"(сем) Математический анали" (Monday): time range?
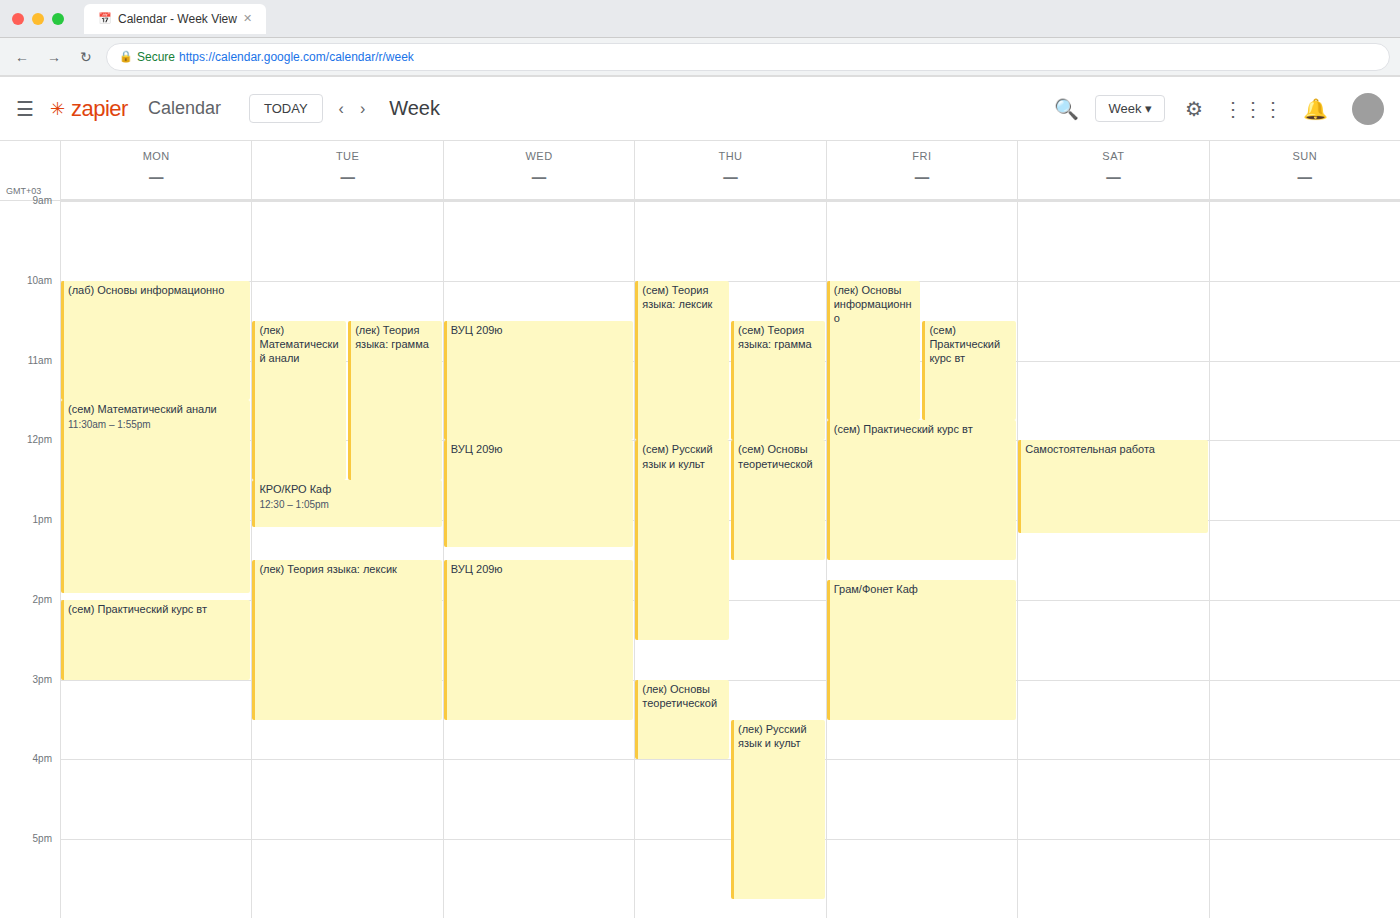
11:30 AM to 1:55 PM